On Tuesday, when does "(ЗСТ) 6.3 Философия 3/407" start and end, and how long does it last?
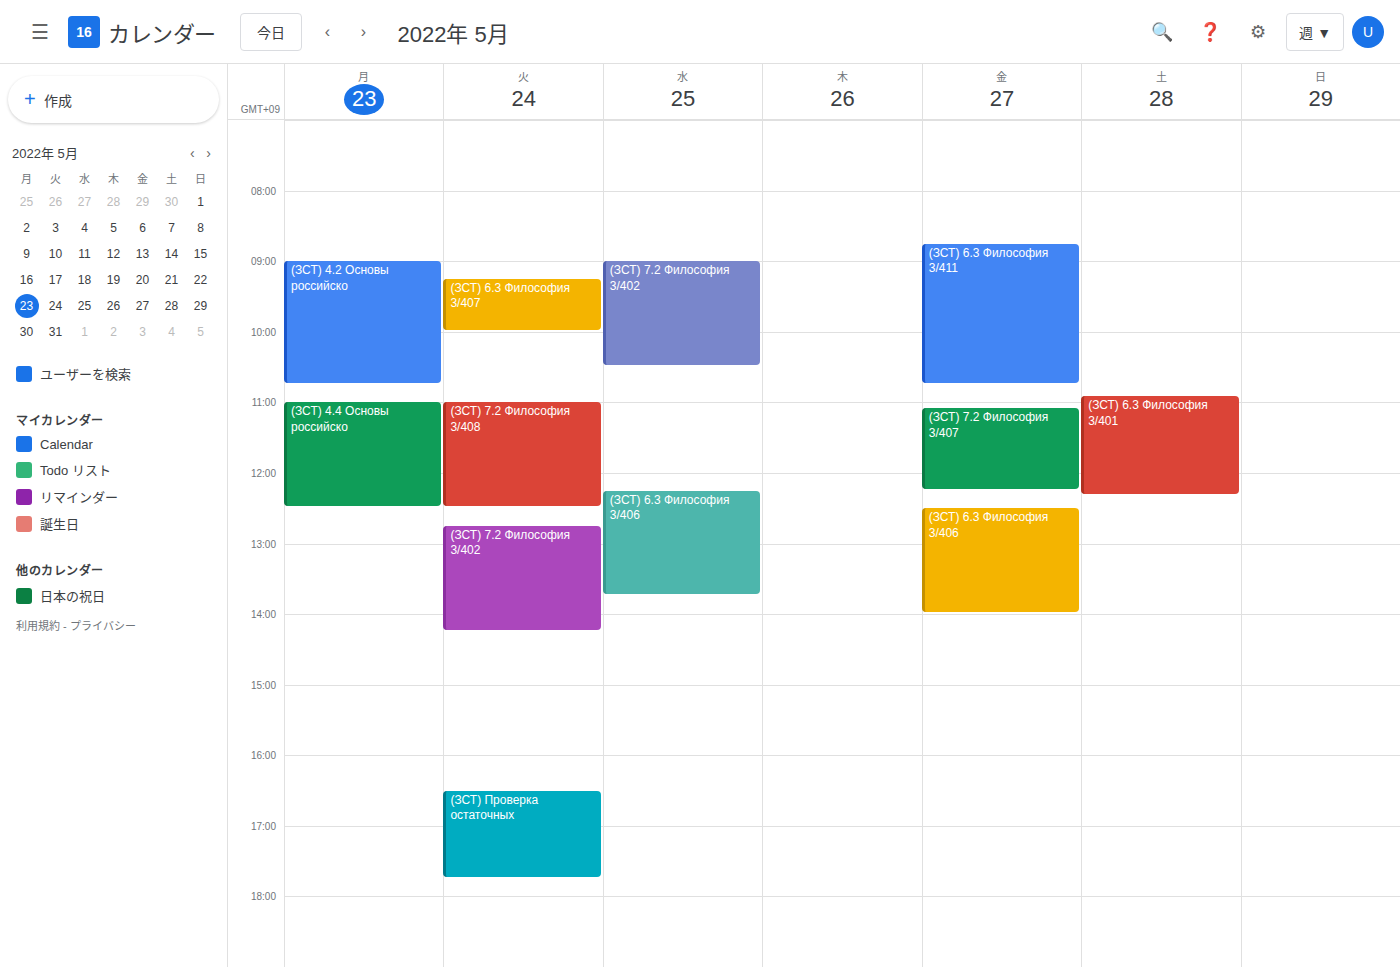
9:15 AM to 10:00 AM, 45 minutes